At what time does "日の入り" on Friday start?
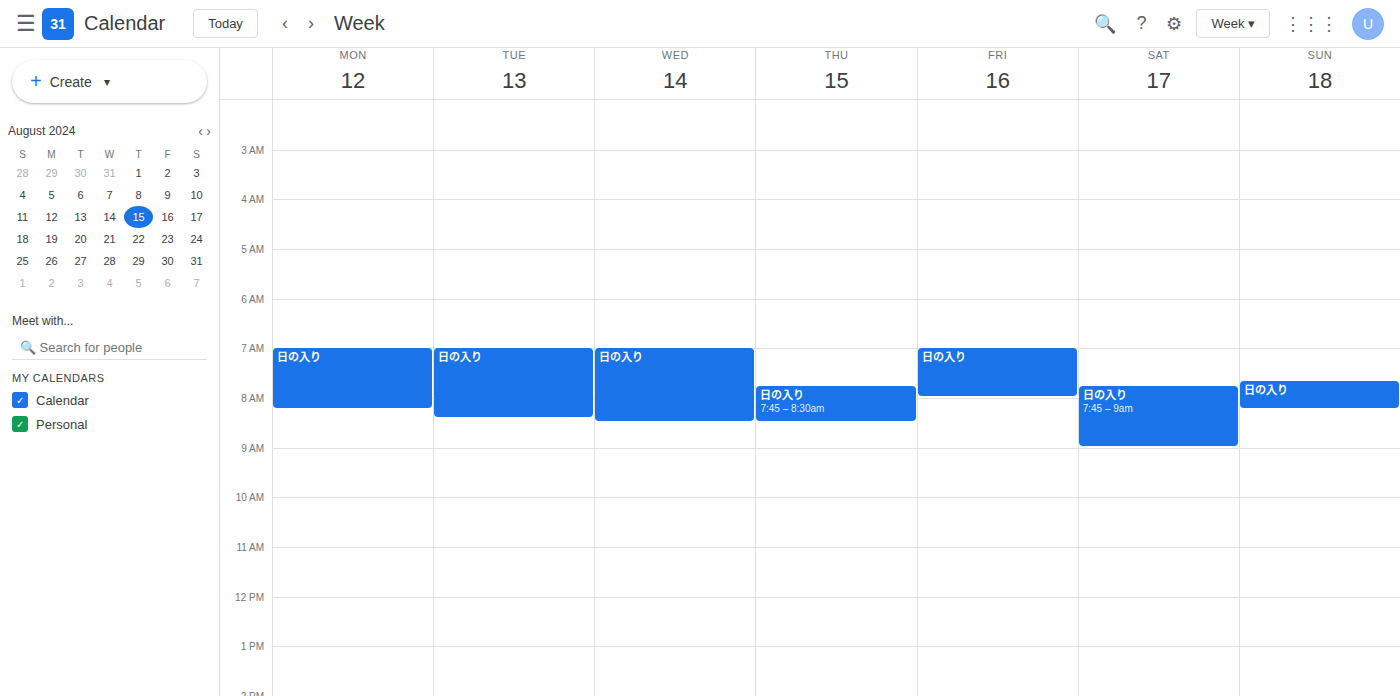
07:00